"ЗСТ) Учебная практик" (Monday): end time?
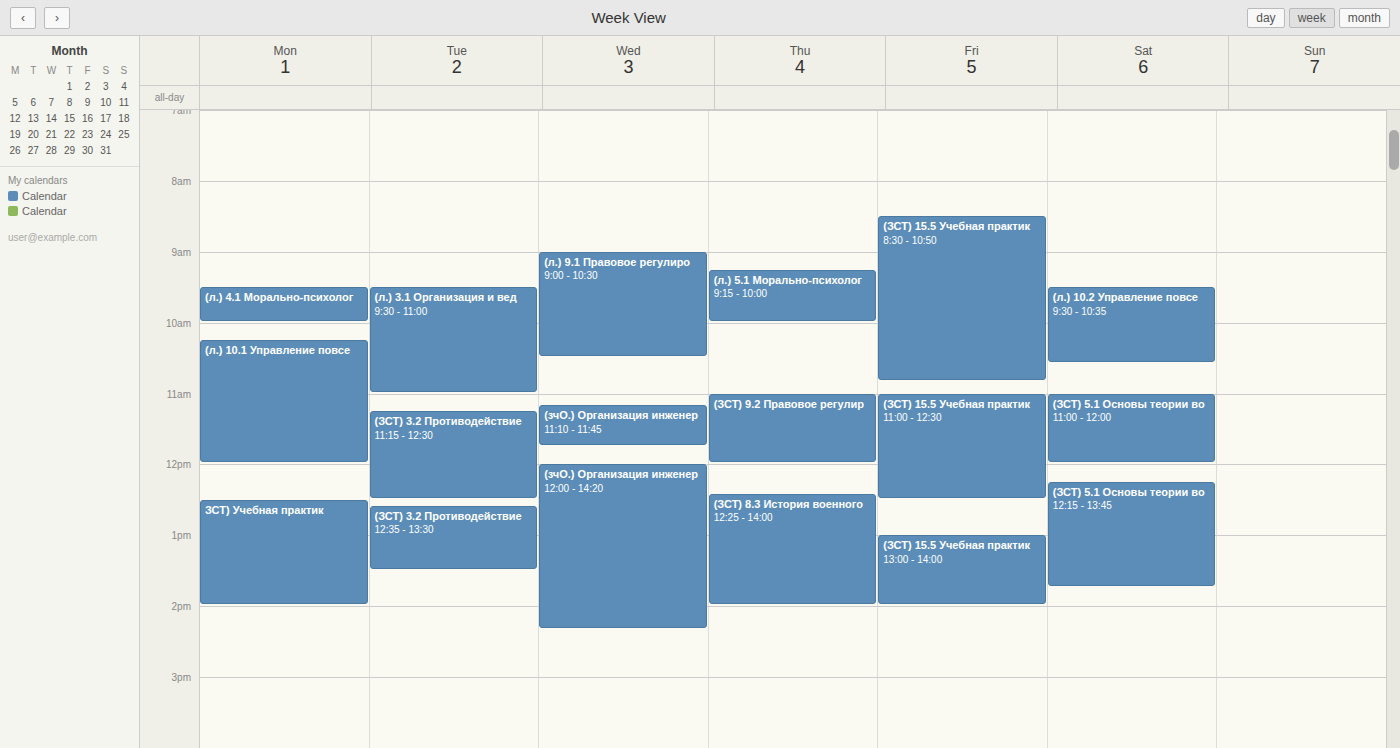
2:00 PM